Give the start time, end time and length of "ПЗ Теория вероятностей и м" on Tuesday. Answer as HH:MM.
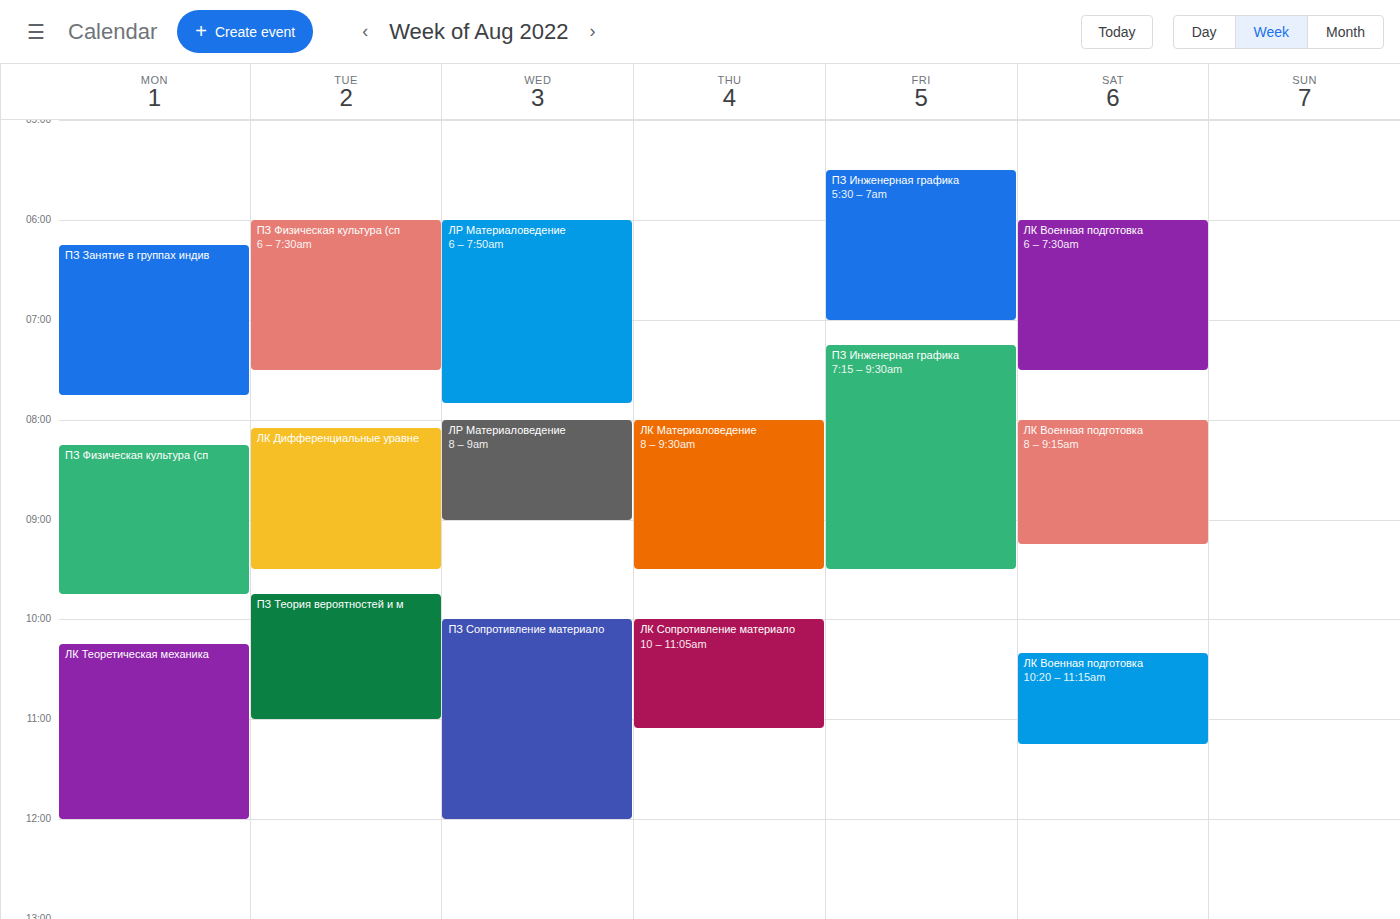
09:45 to 11:00, 1 hour 15 minutes